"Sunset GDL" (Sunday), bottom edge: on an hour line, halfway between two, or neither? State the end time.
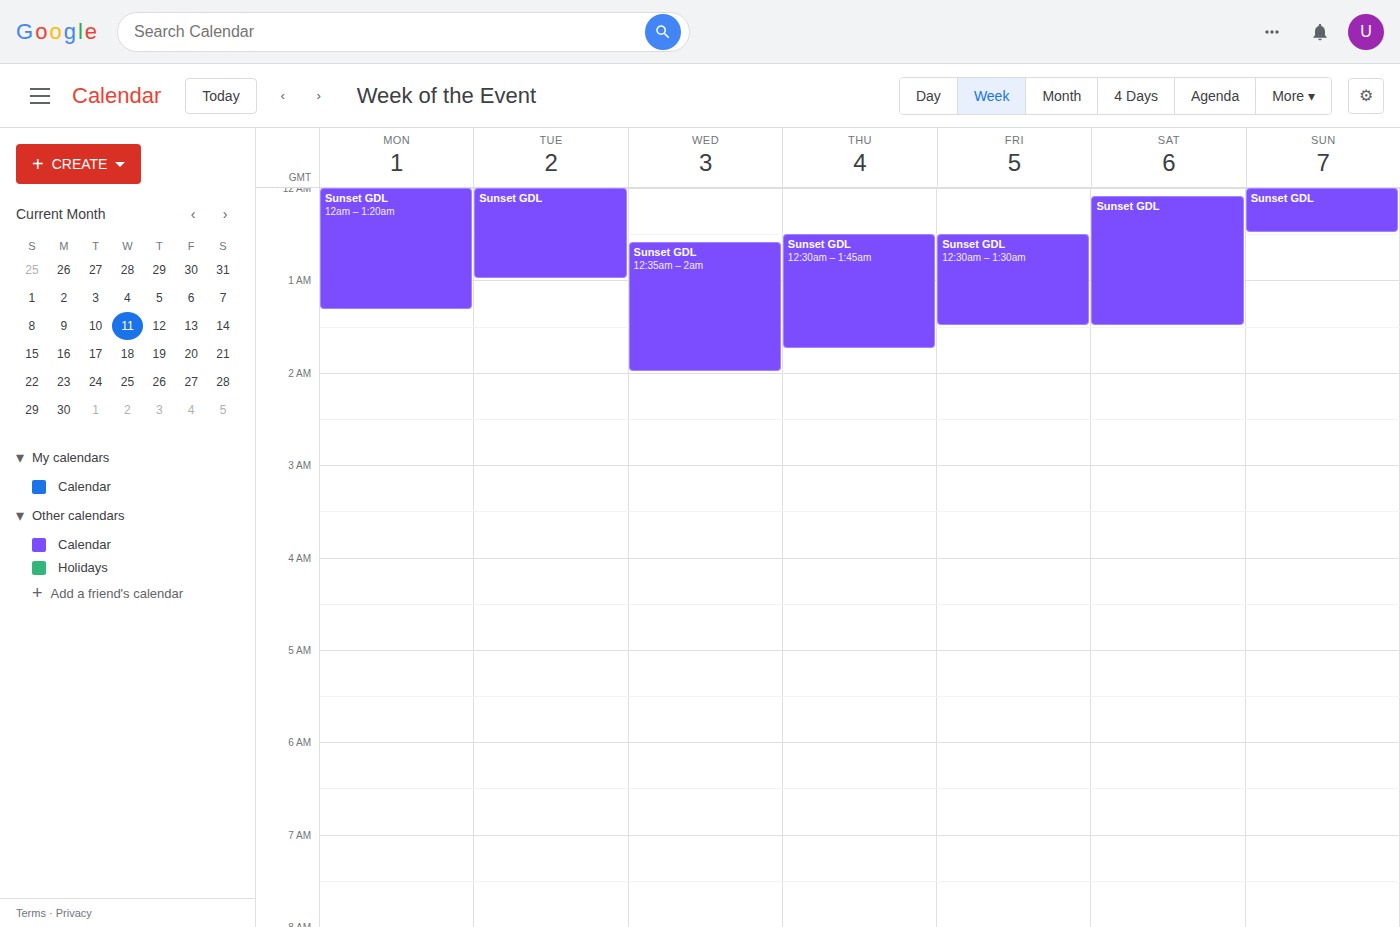
12:30 AM -- halfway between the 12 AM and 1 AM lines.